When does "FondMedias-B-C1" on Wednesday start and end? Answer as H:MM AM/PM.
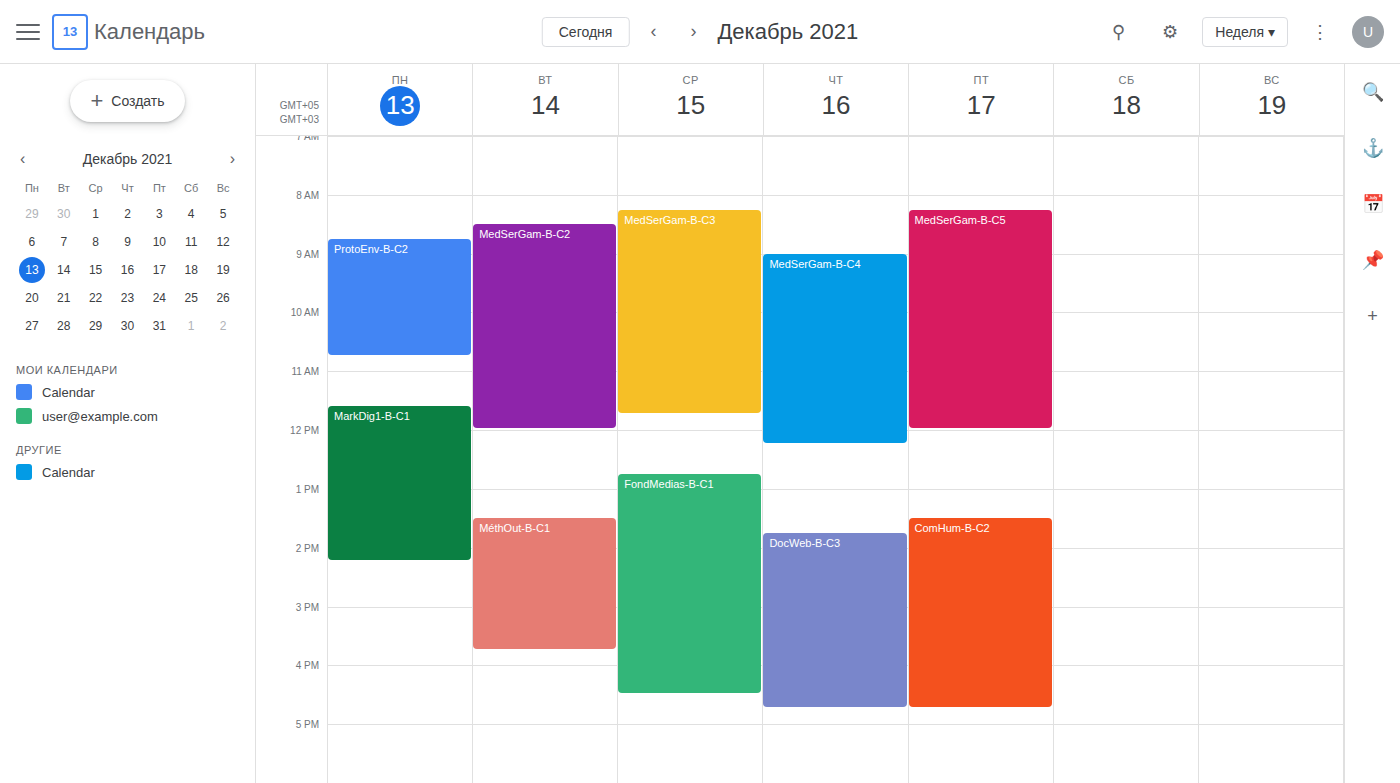
12:45 PM to 4:30 PM